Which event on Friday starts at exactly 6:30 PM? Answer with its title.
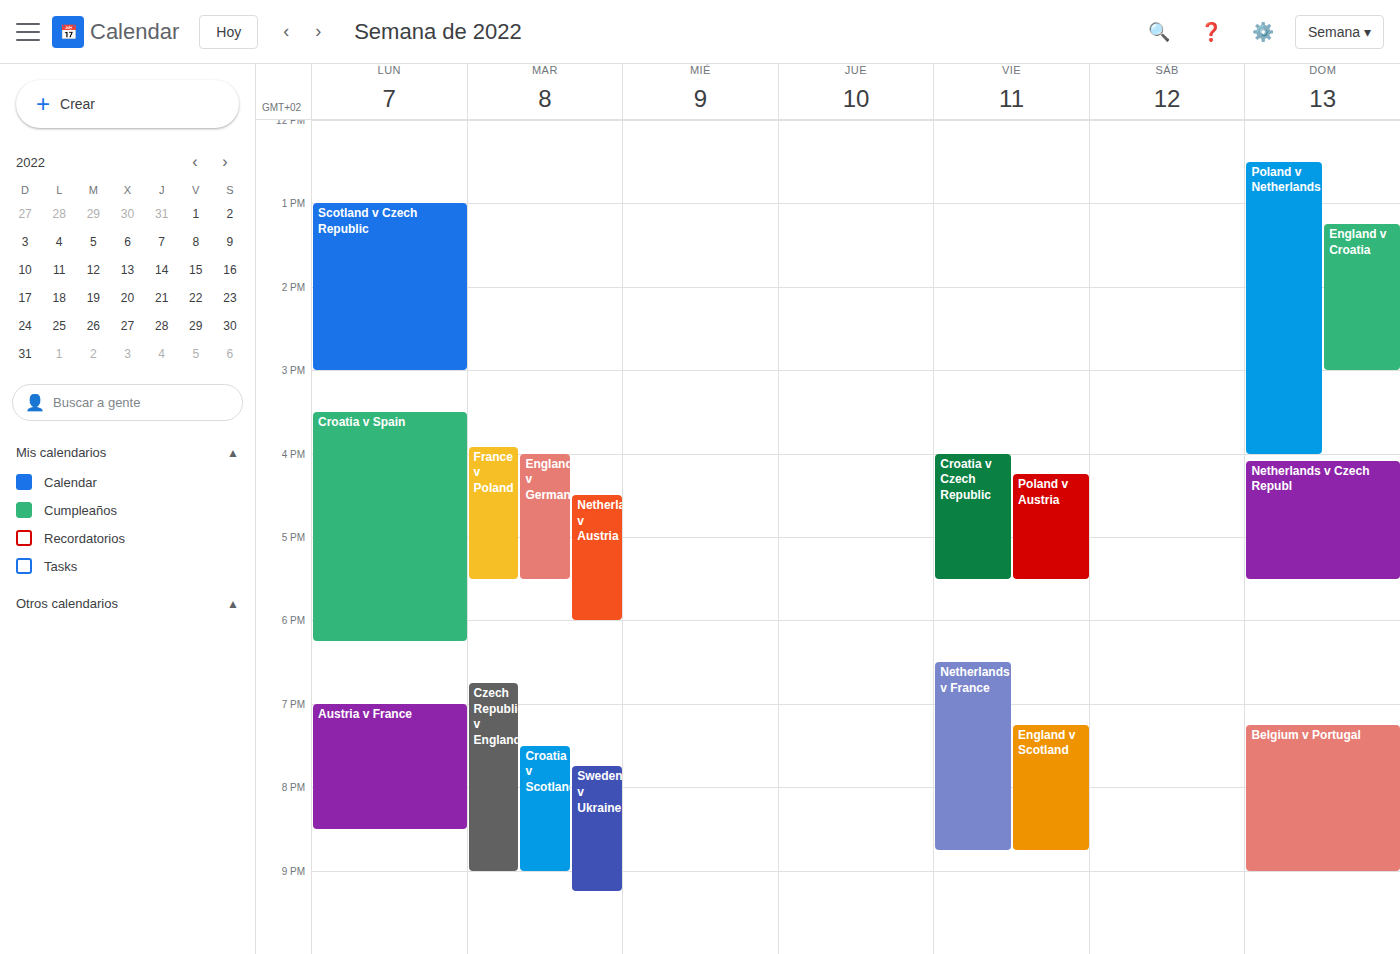
"Netherlands v France"